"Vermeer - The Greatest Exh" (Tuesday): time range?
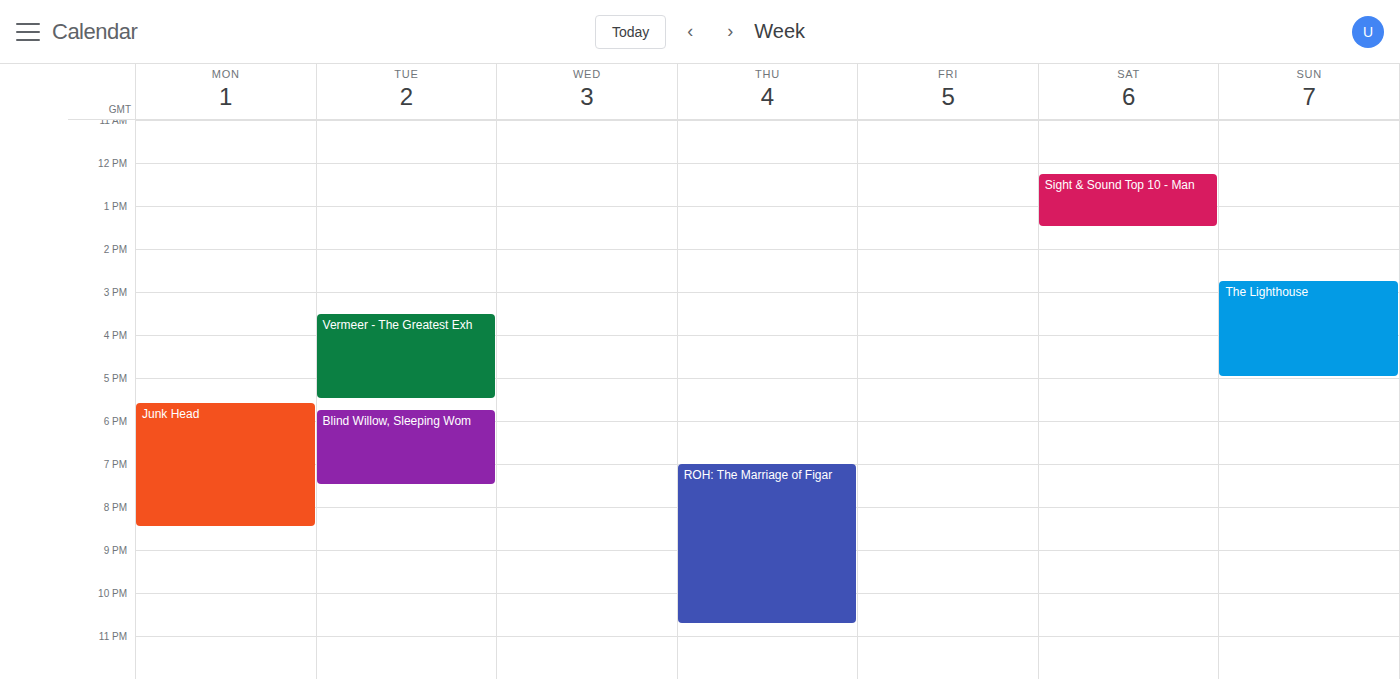
3:30 PM to 5:30 PM